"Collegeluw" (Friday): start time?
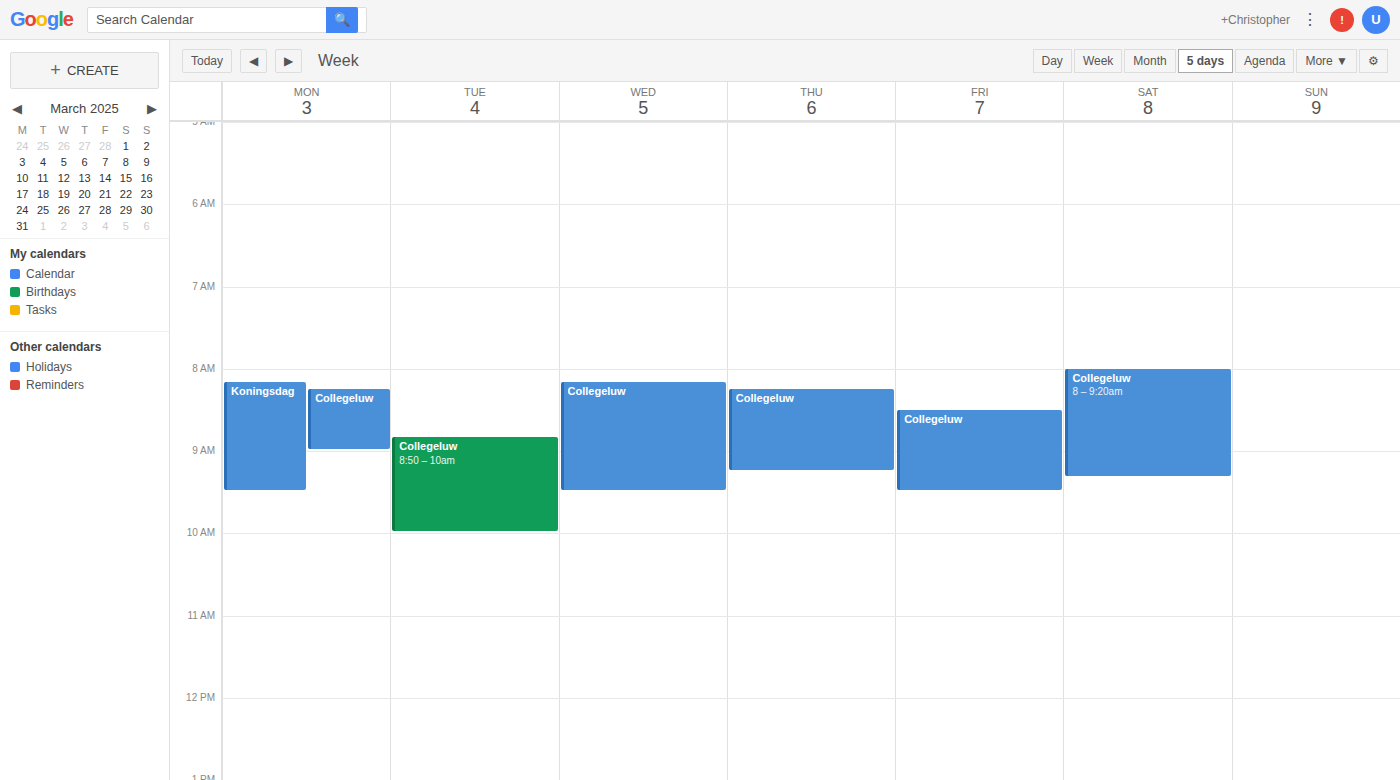
8:30 AM